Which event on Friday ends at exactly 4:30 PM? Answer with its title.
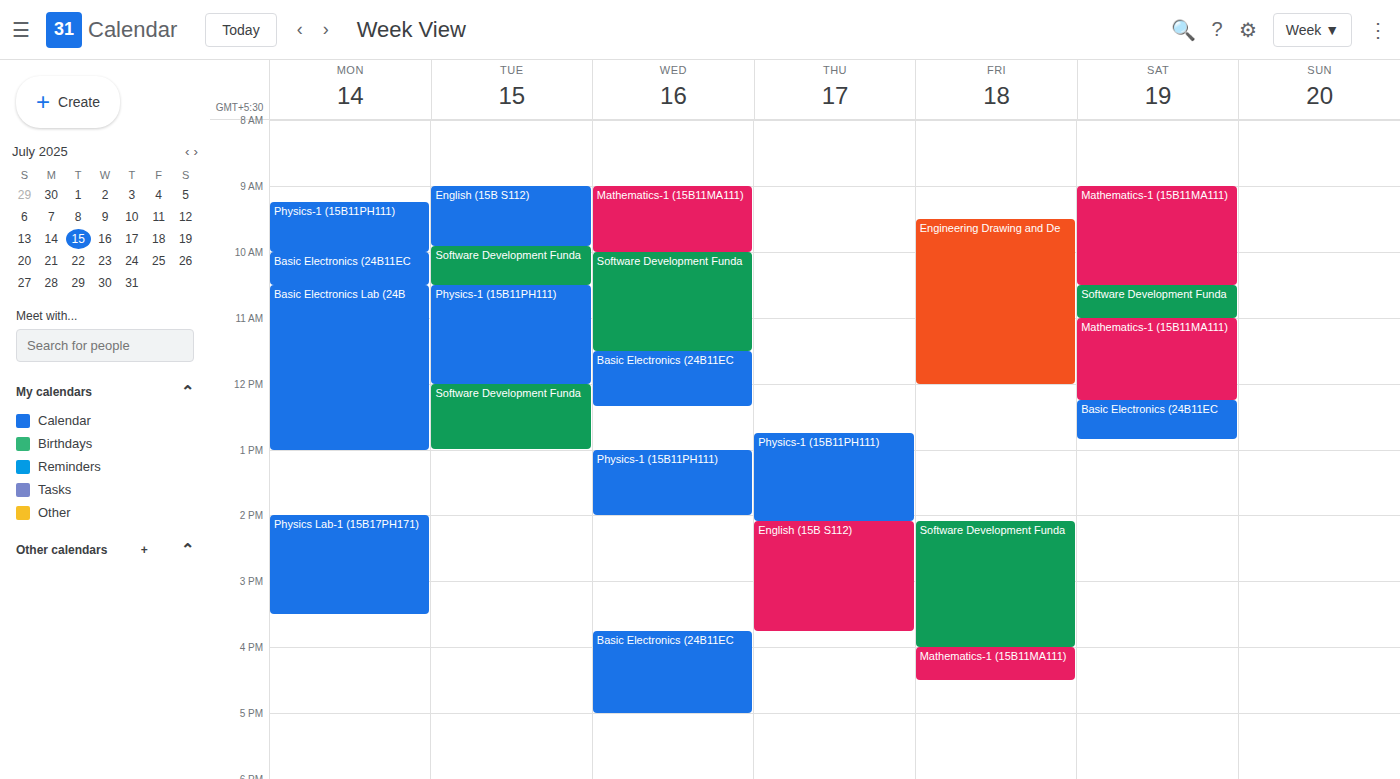
"Mathematics-1 (15B11MA111)"